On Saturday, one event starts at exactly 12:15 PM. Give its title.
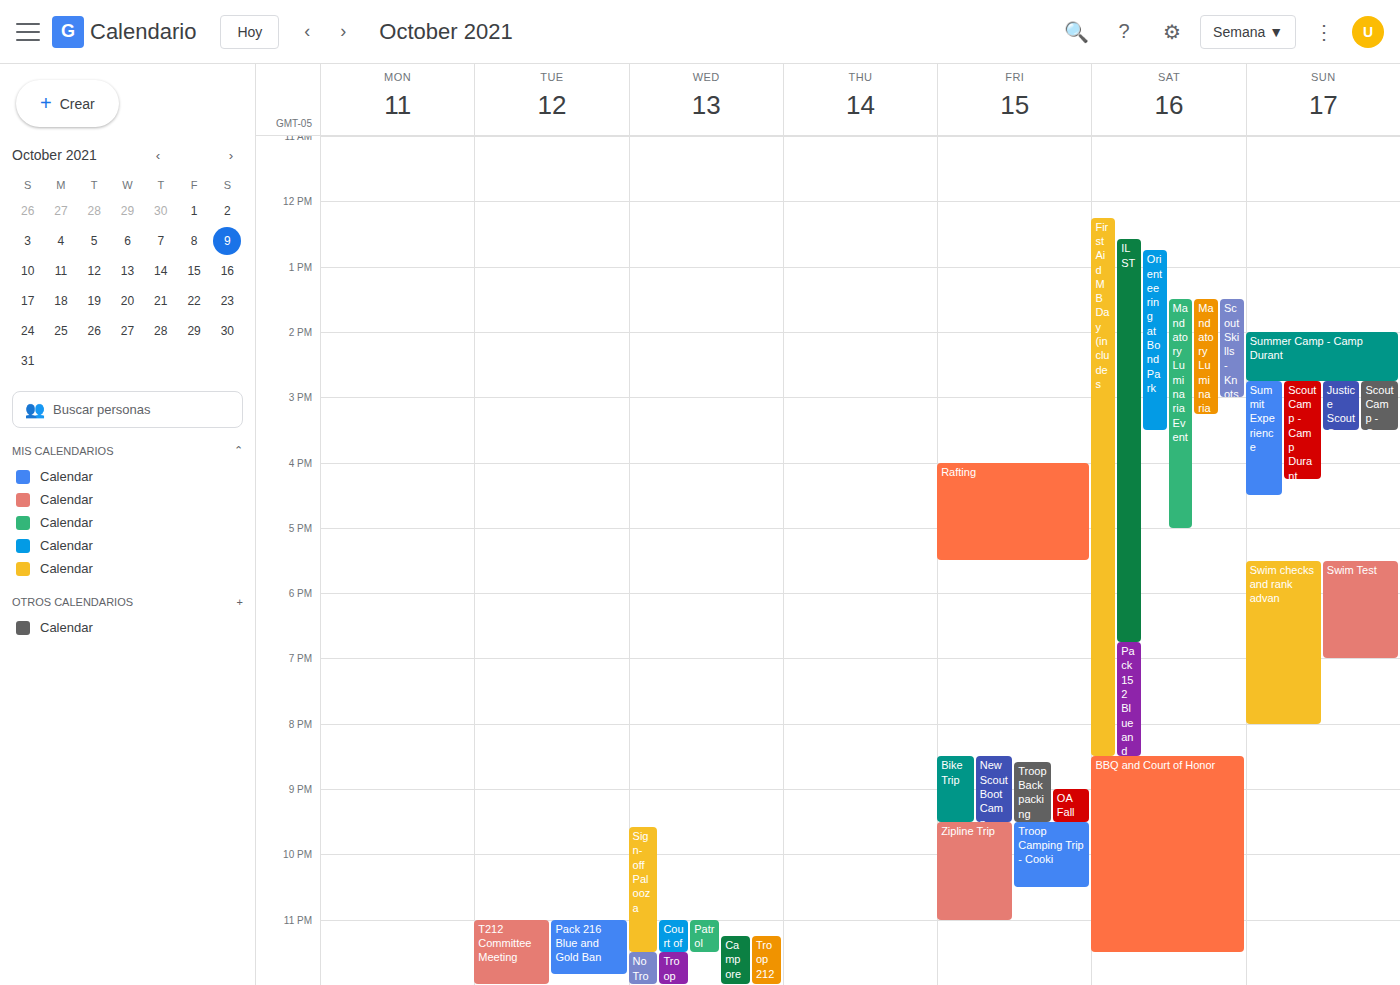
"First Aid MB Day (includes"